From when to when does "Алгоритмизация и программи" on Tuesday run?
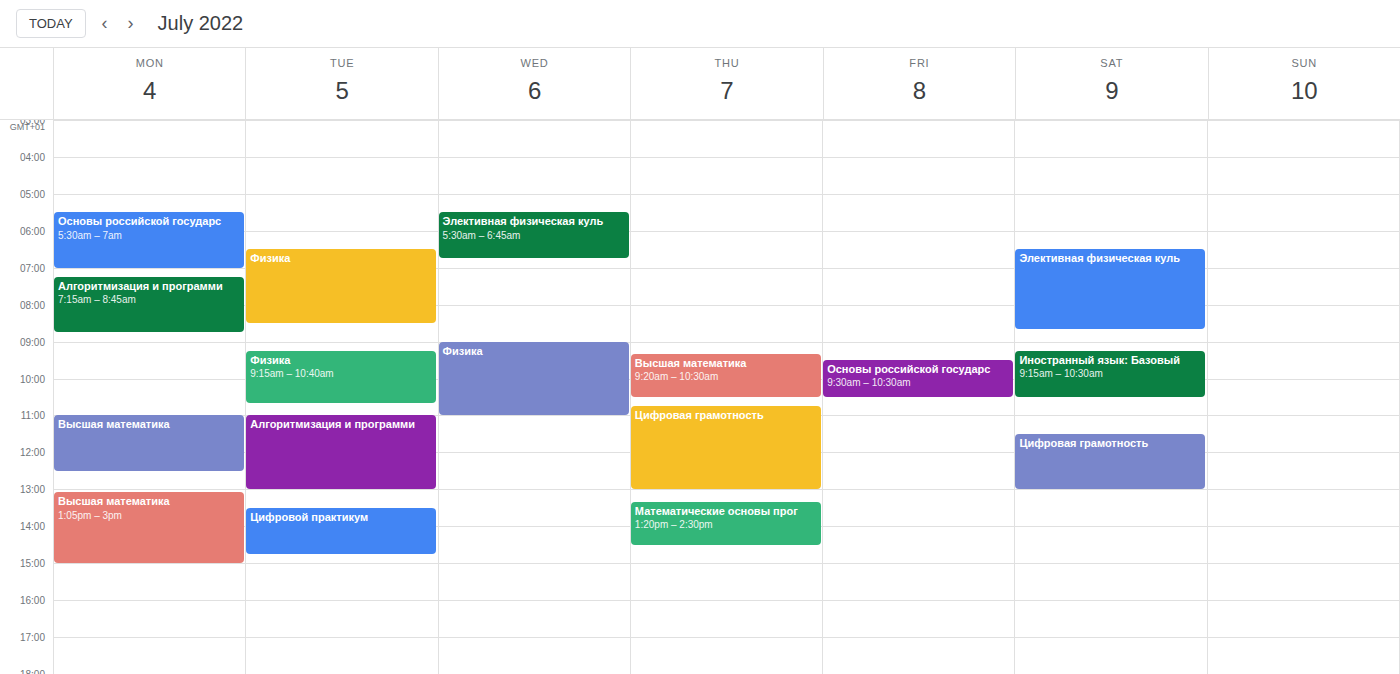
11:00 AM to 1:00 PM